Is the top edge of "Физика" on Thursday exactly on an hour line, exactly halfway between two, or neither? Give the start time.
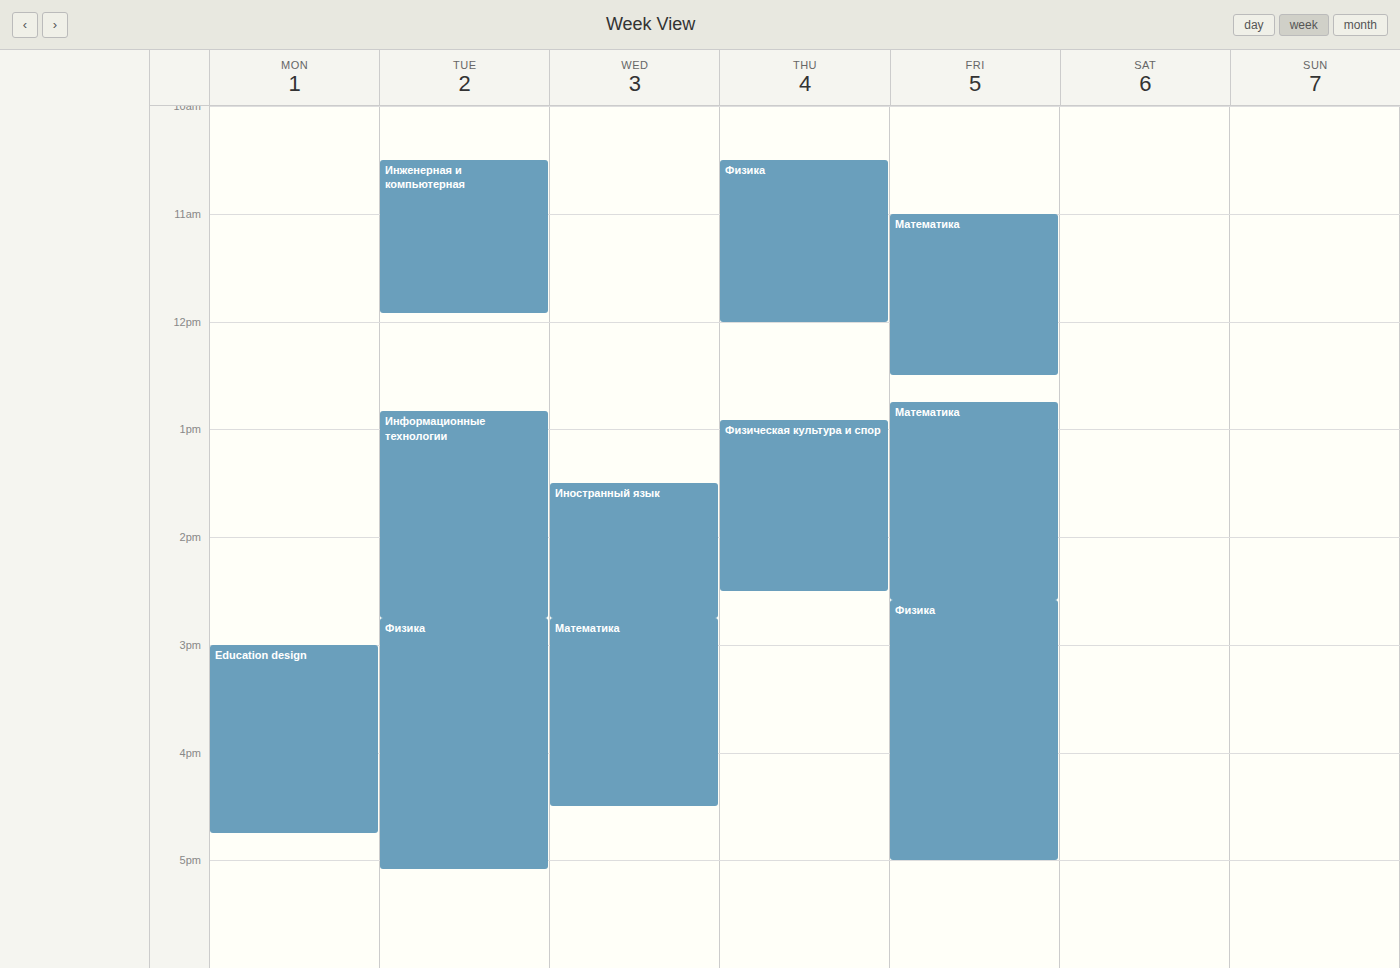
10:30 -- halfway between the 10:00 and 11:00 lines.